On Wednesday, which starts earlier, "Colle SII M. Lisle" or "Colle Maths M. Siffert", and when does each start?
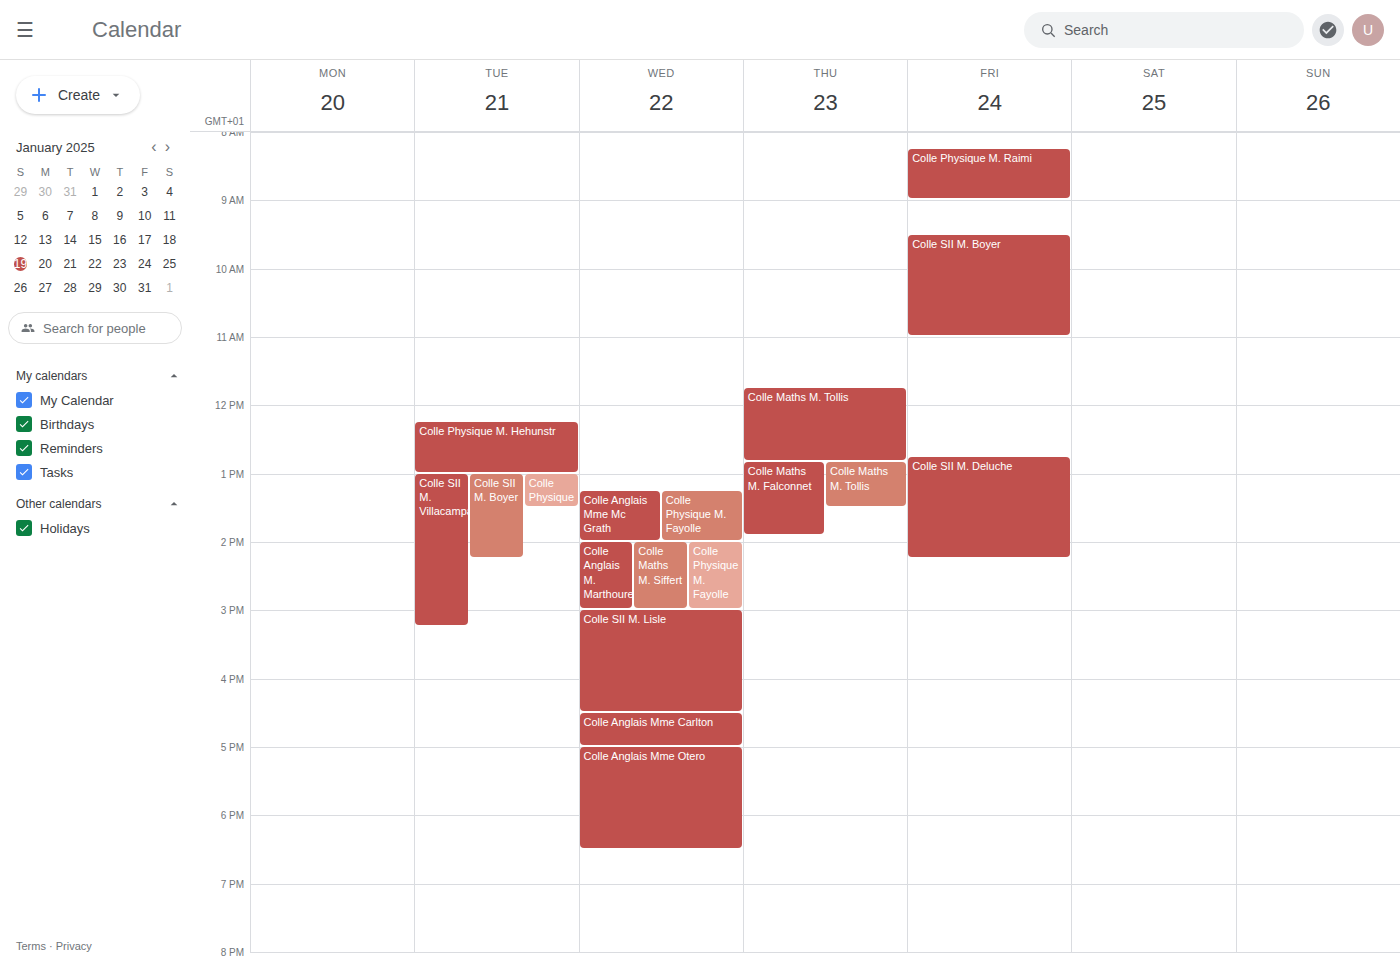
"Colle Maths M. Siffert" 2:00 PM; "Colle SII M. Lisle" 3:00 PM.